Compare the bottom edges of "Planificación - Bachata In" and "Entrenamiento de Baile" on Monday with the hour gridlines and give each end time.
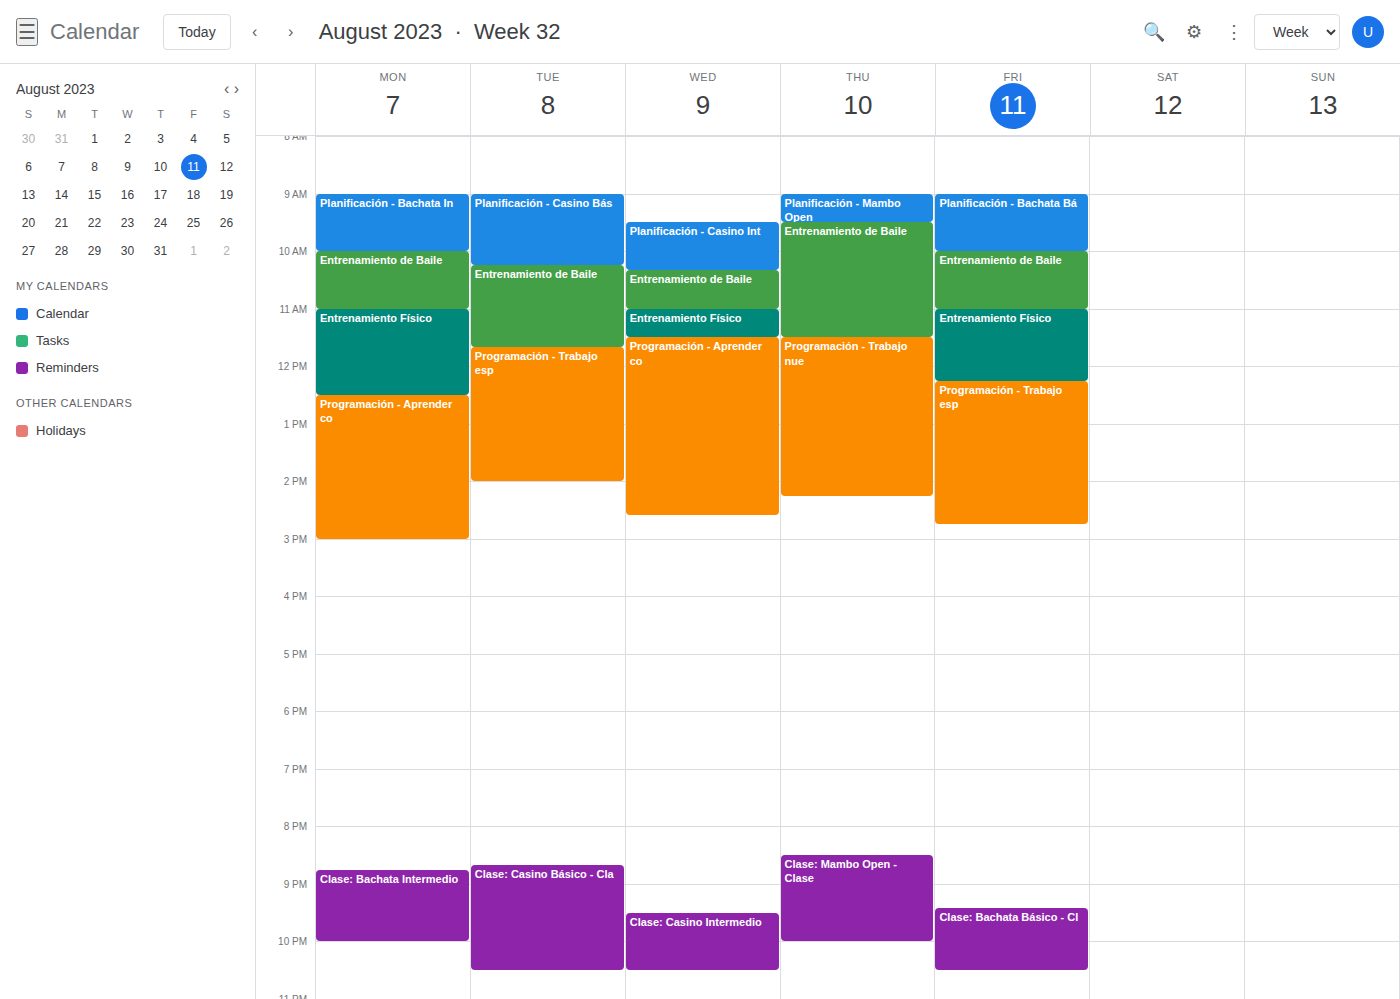
"Planificación - Bachata In": 10:00 AM, exactly on the 10 AM line. "Entrenamiento de Baile": 11:00 AM, exactly on the 11 AM line.